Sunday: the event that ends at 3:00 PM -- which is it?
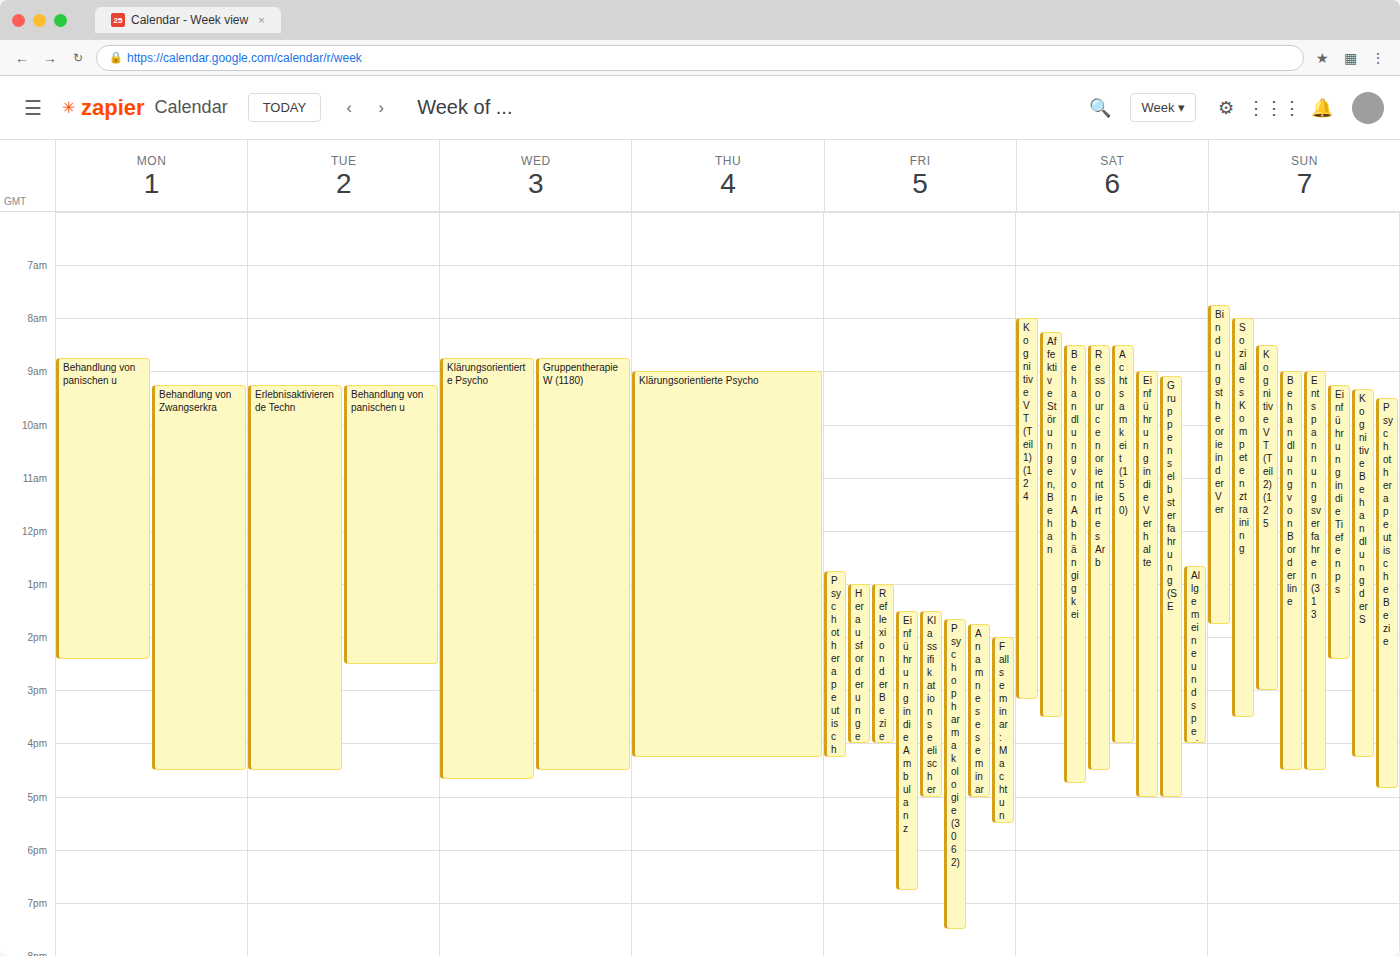
"Kognitive VT (Teil 2) (125"